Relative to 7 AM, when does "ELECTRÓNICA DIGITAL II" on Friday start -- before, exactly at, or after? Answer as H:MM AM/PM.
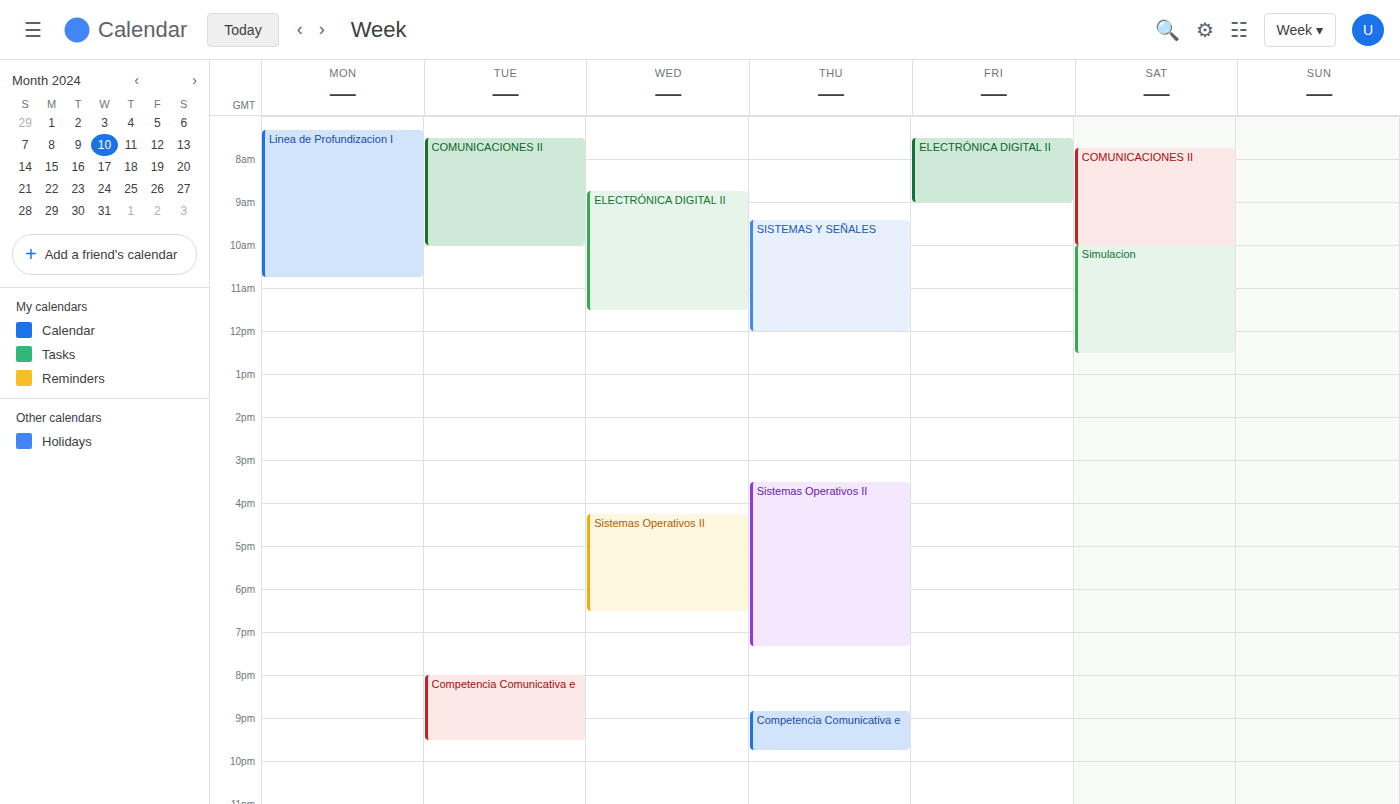
7:30 AM -- after 7 AM, 30 minutes below the 7 AM line.